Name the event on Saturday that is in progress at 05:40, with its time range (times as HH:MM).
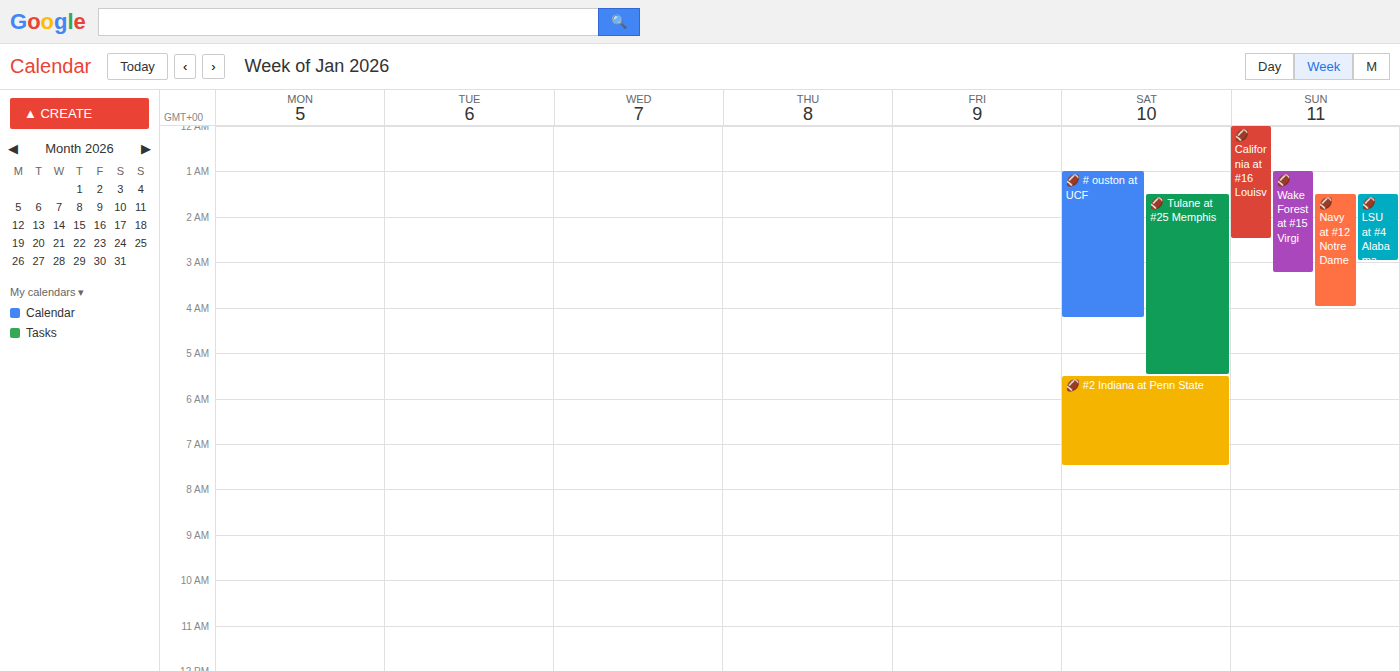
"🏈 #2 Indiana at Penn State", 05:30 to 07:30